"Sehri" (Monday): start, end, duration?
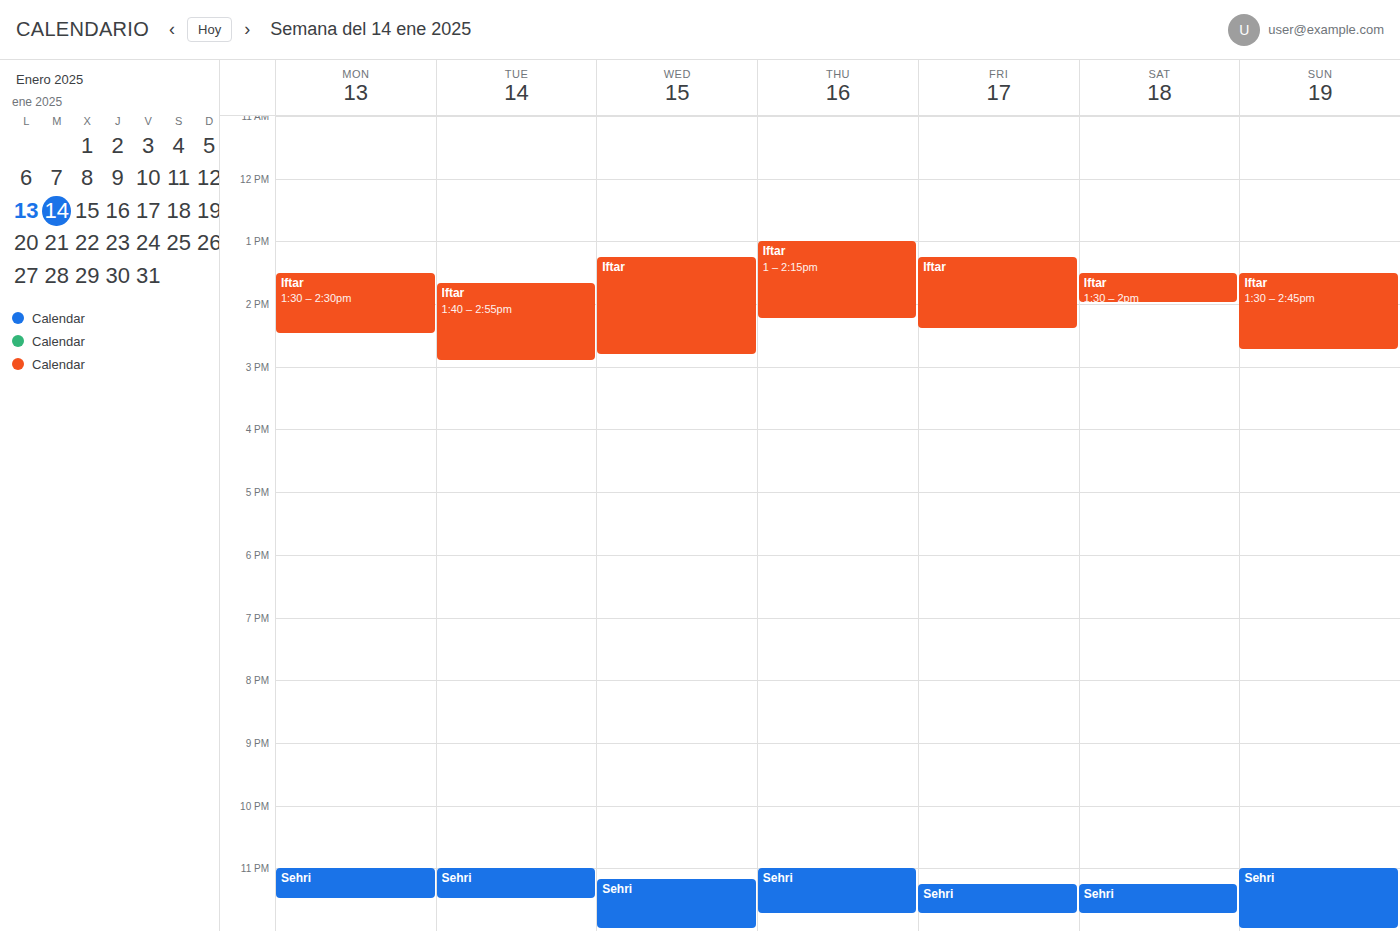
11:00 PM to 11:30 PM, 30 minutes